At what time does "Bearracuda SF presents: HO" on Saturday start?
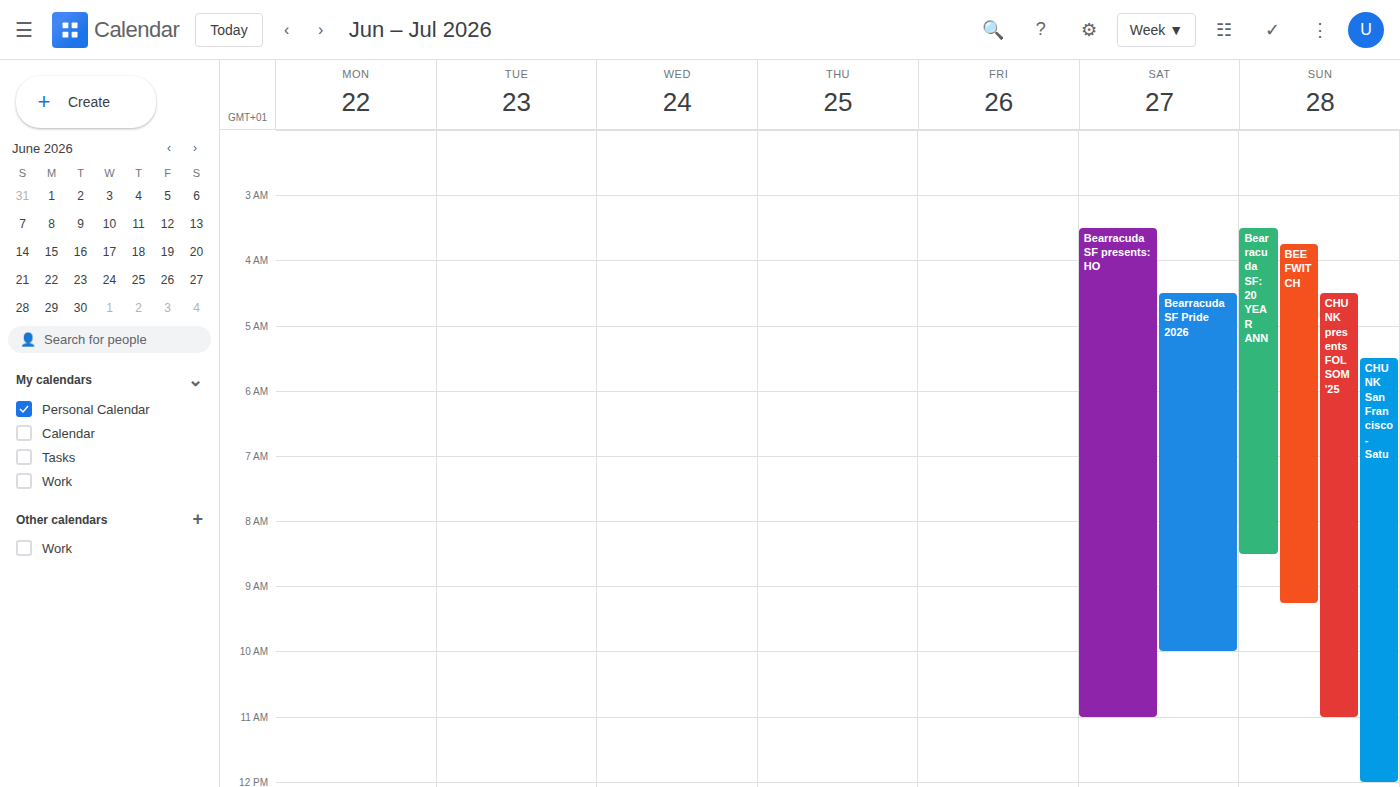
3:30 AM